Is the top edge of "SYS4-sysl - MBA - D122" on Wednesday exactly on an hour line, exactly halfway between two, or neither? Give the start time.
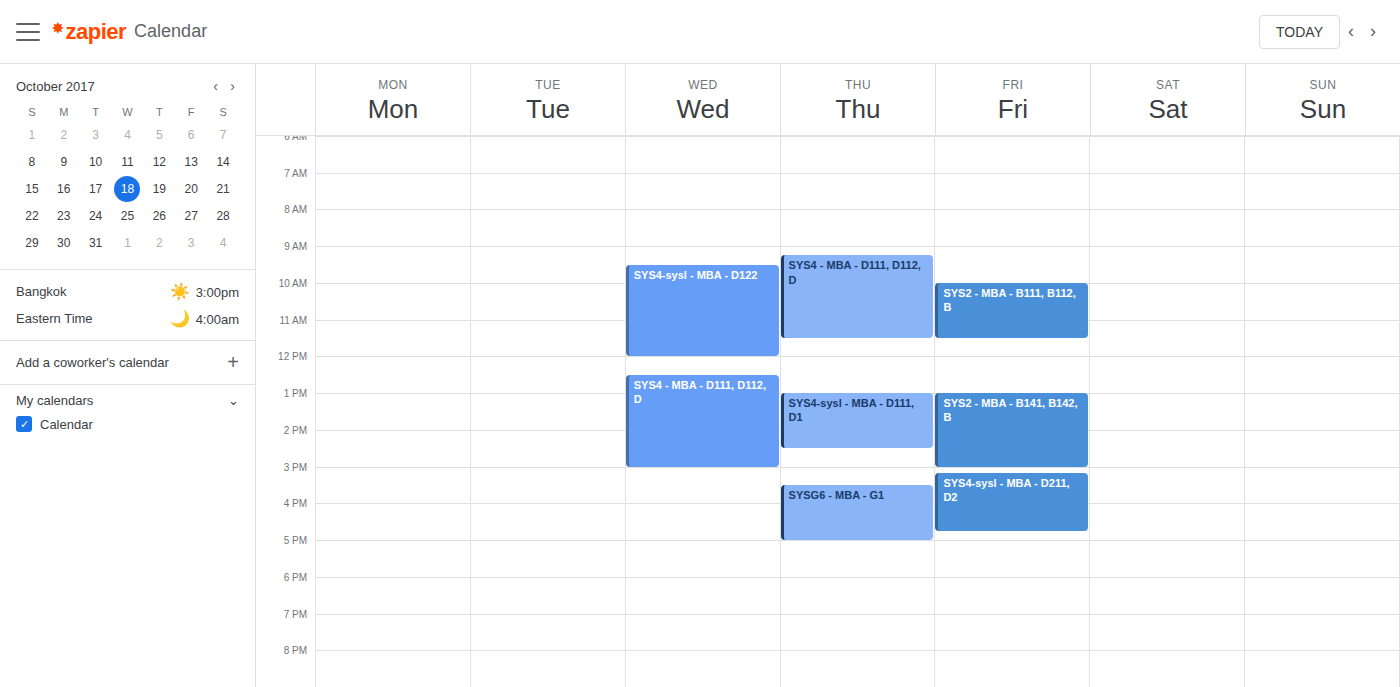
9:30 AM -- halfway between the 9 AM and 10 AM lines.